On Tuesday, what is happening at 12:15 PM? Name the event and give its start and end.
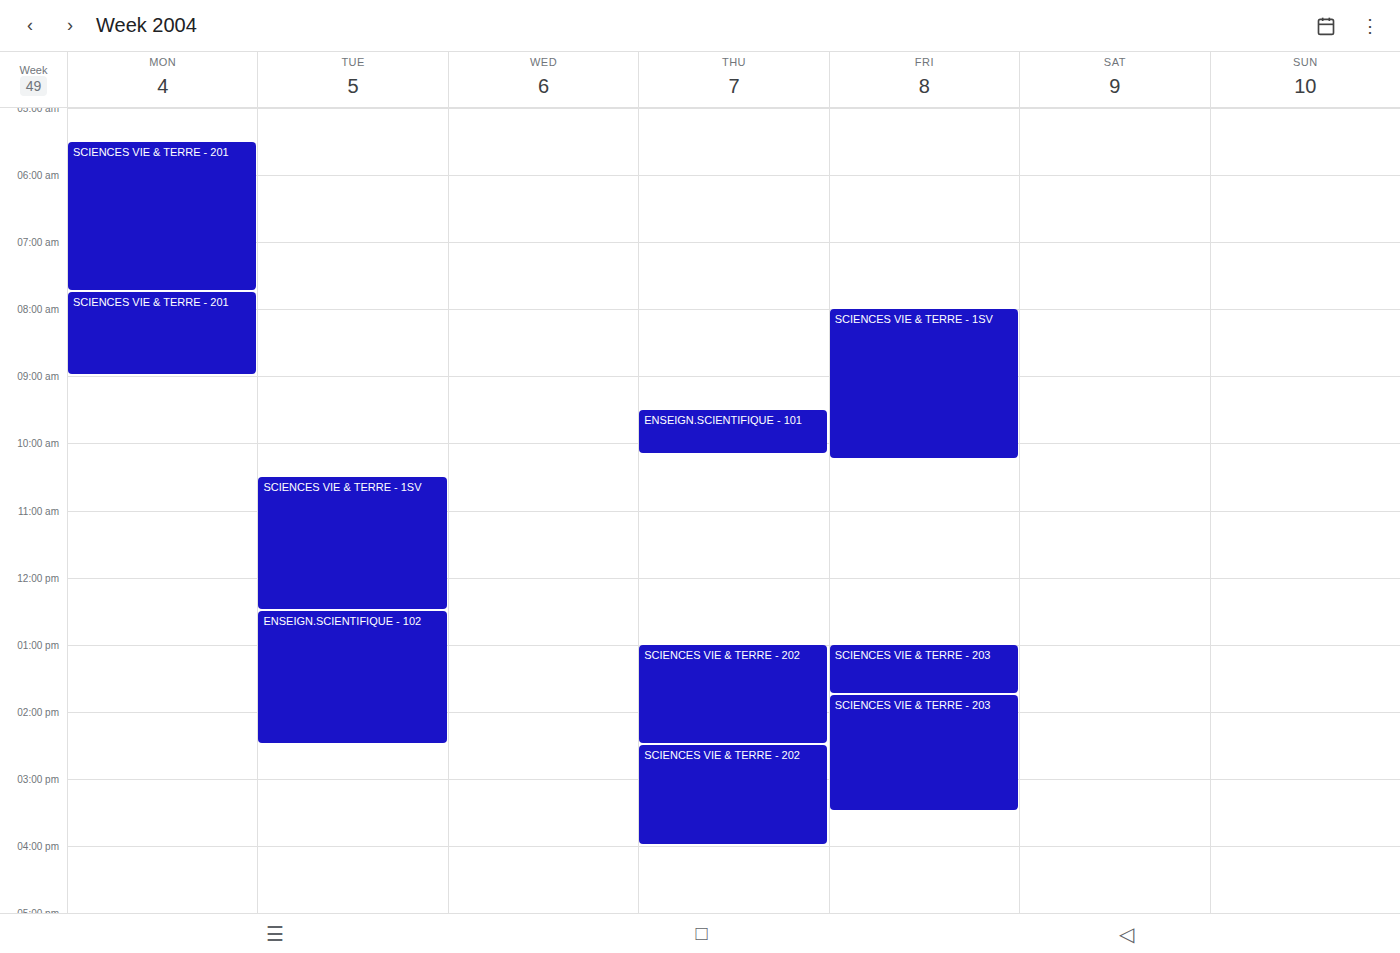
"SCIENCES VIE & TERRE - 1SV", 10:30 AM to 12:30 PM